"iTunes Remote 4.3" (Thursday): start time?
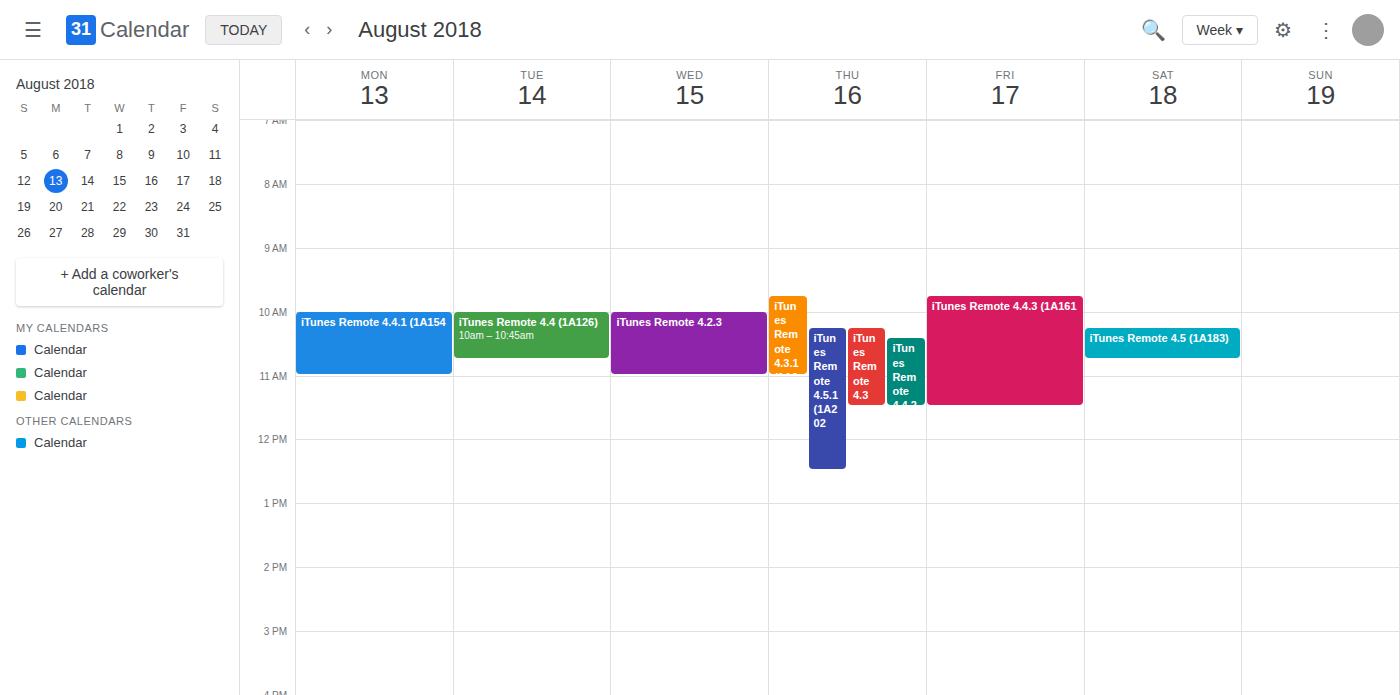
10:15 AM